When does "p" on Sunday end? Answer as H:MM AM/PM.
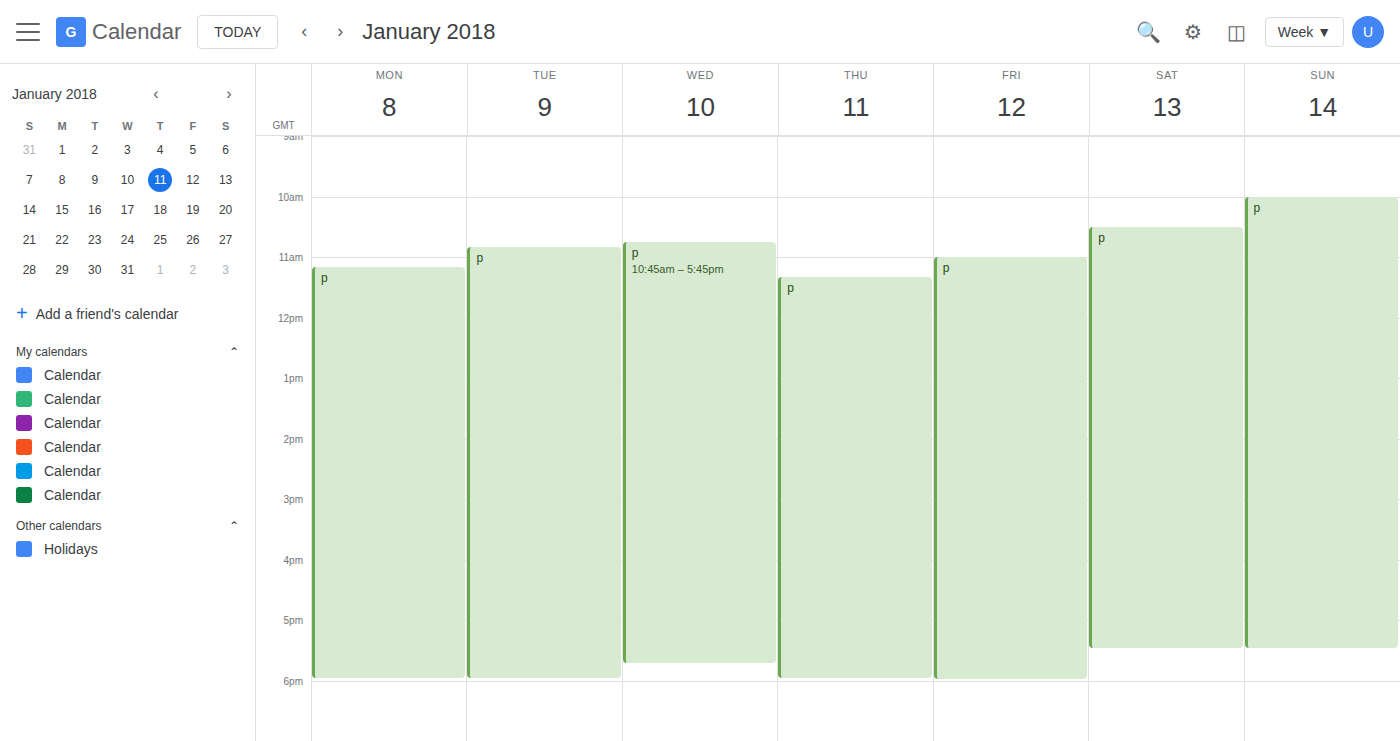
5:30 PM